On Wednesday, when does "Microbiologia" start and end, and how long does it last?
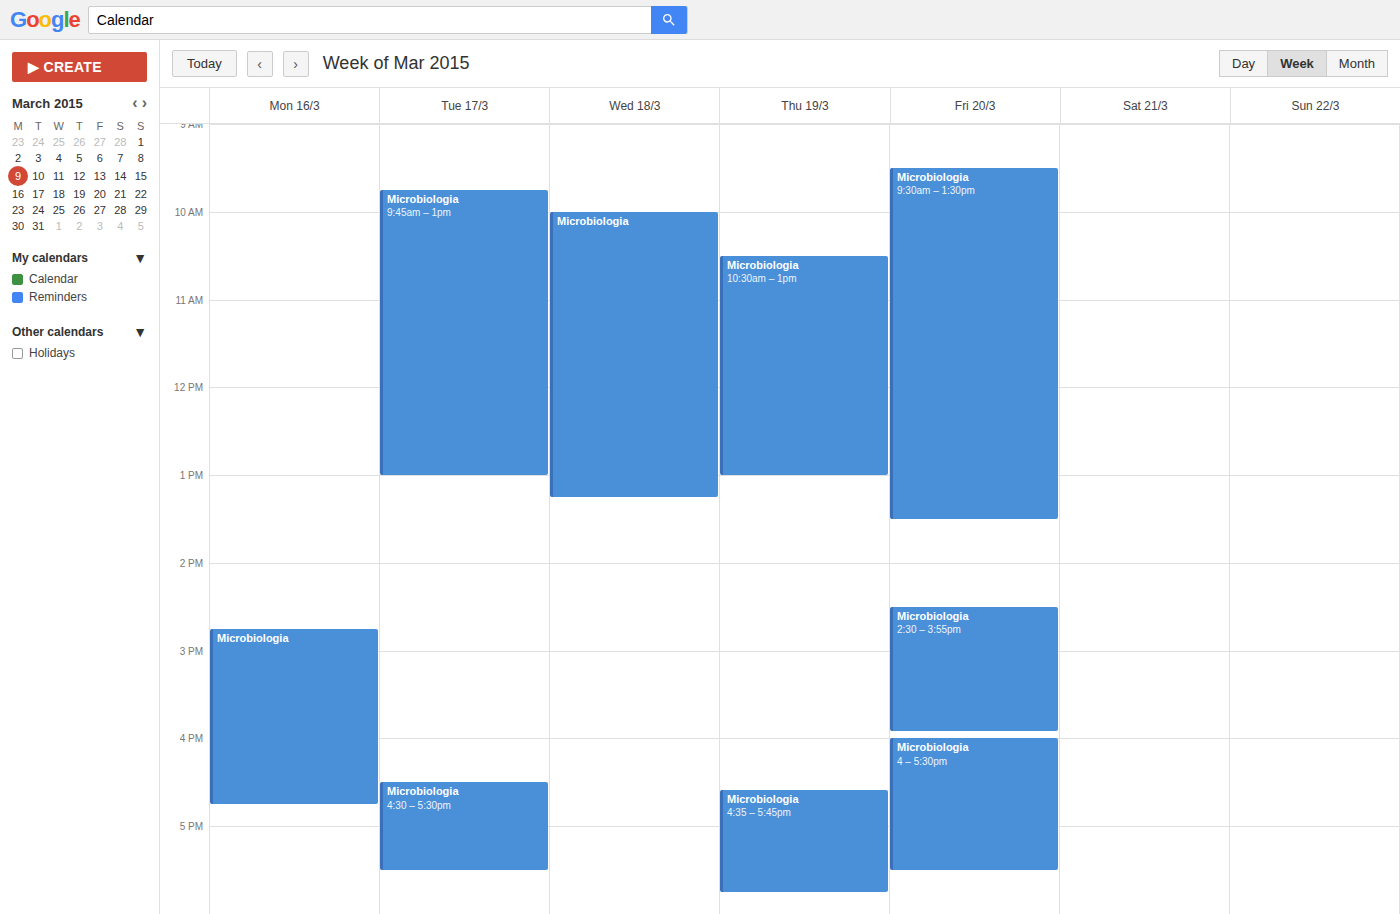
10:00 AM to 1:15 PM, 3 hours 15 minutes